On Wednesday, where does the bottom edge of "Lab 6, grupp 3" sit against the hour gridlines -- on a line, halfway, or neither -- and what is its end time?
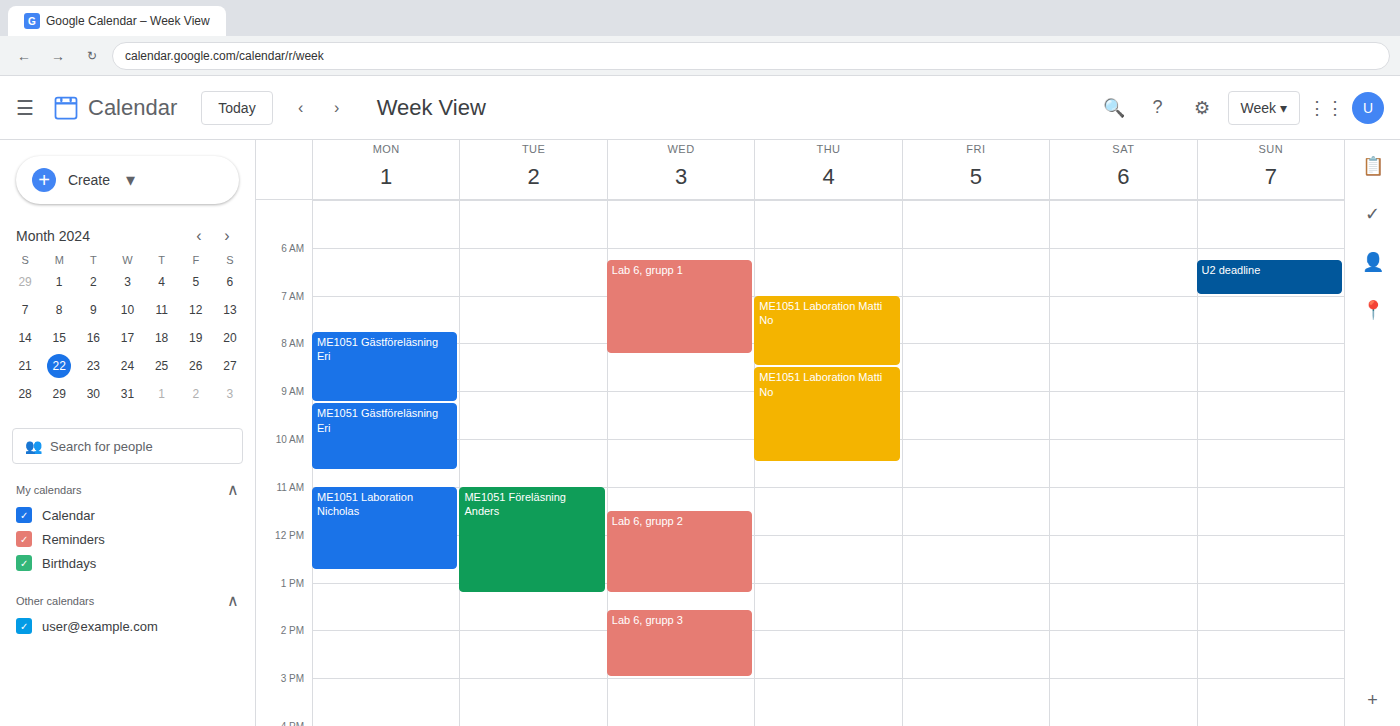
3:00 PM -- exactly on the 3 PM line.